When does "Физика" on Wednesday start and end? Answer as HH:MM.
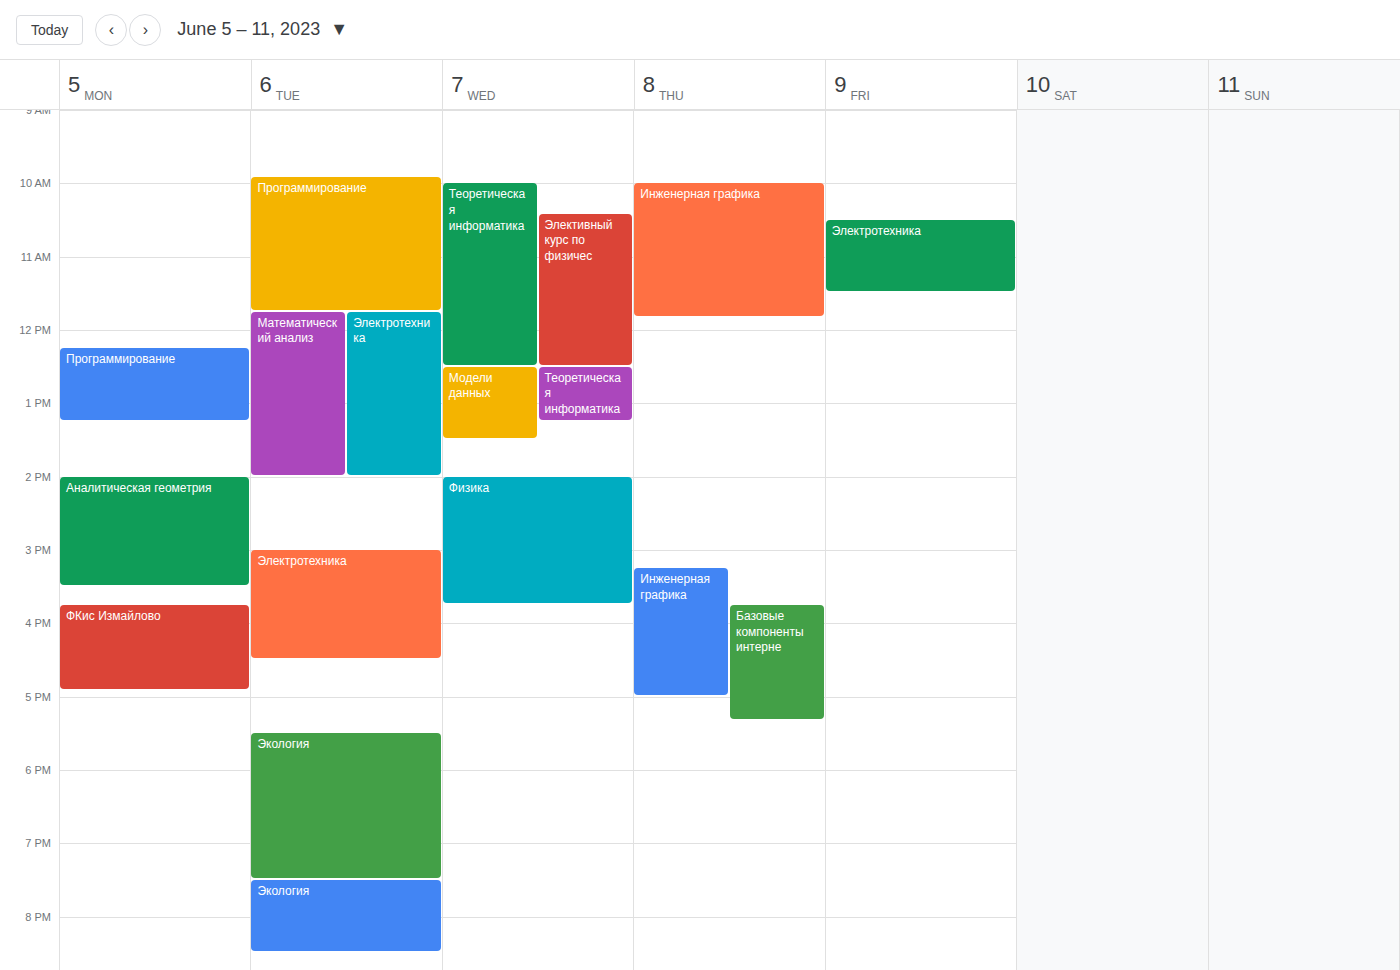
14:00 to 15:45